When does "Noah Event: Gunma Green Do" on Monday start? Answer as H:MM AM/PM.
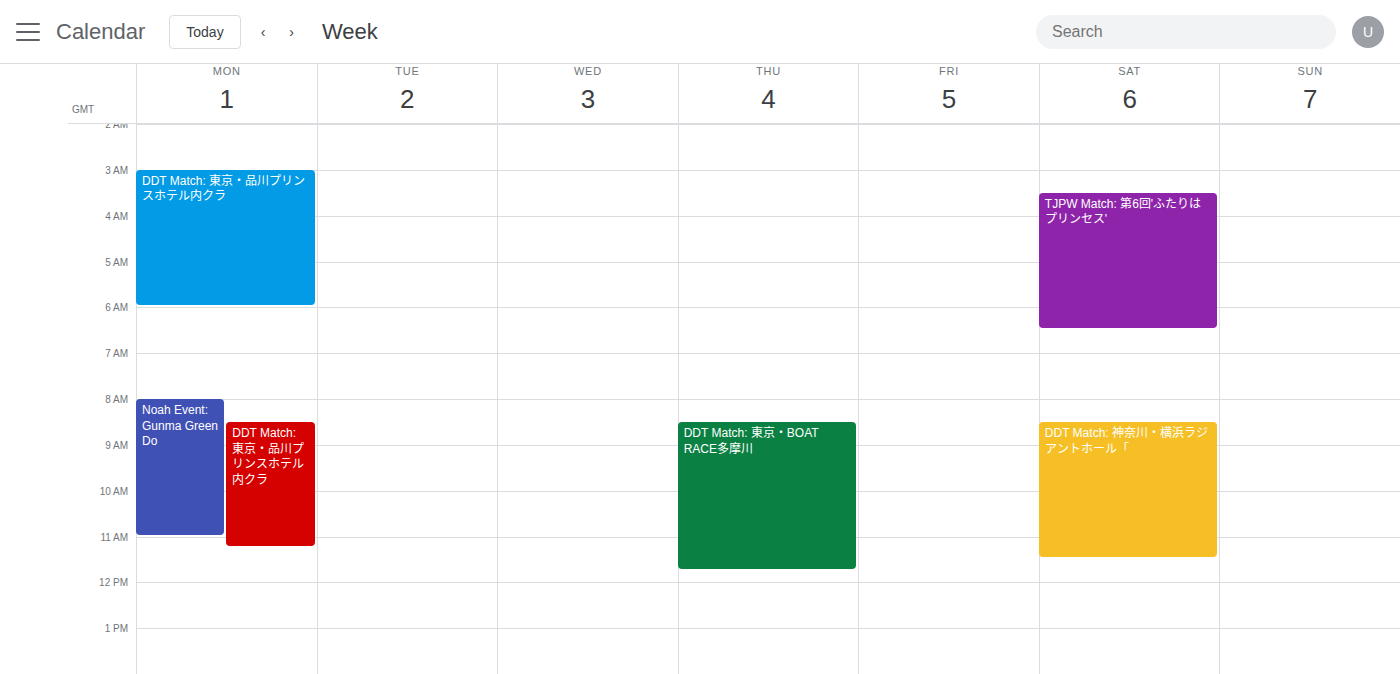
8:00 AM